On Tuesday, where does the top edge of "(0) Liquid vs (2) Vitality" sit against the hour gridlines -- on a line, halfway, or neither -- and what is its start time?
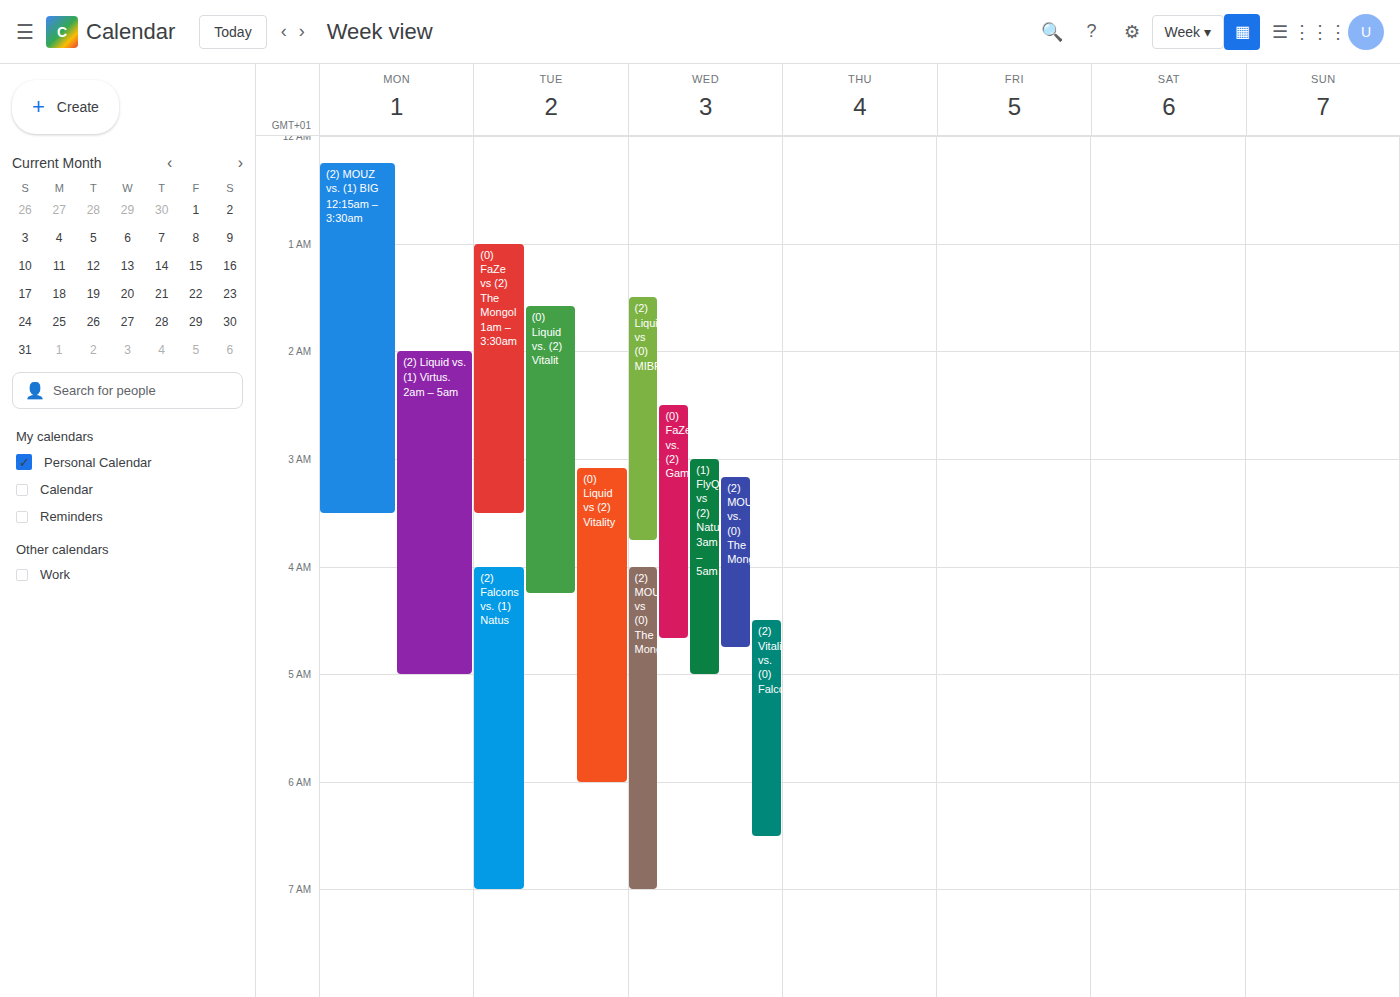
3:05 AM -- neither: 5 minutes below the 3 AM line and 55 minutes above the 4 AM line.